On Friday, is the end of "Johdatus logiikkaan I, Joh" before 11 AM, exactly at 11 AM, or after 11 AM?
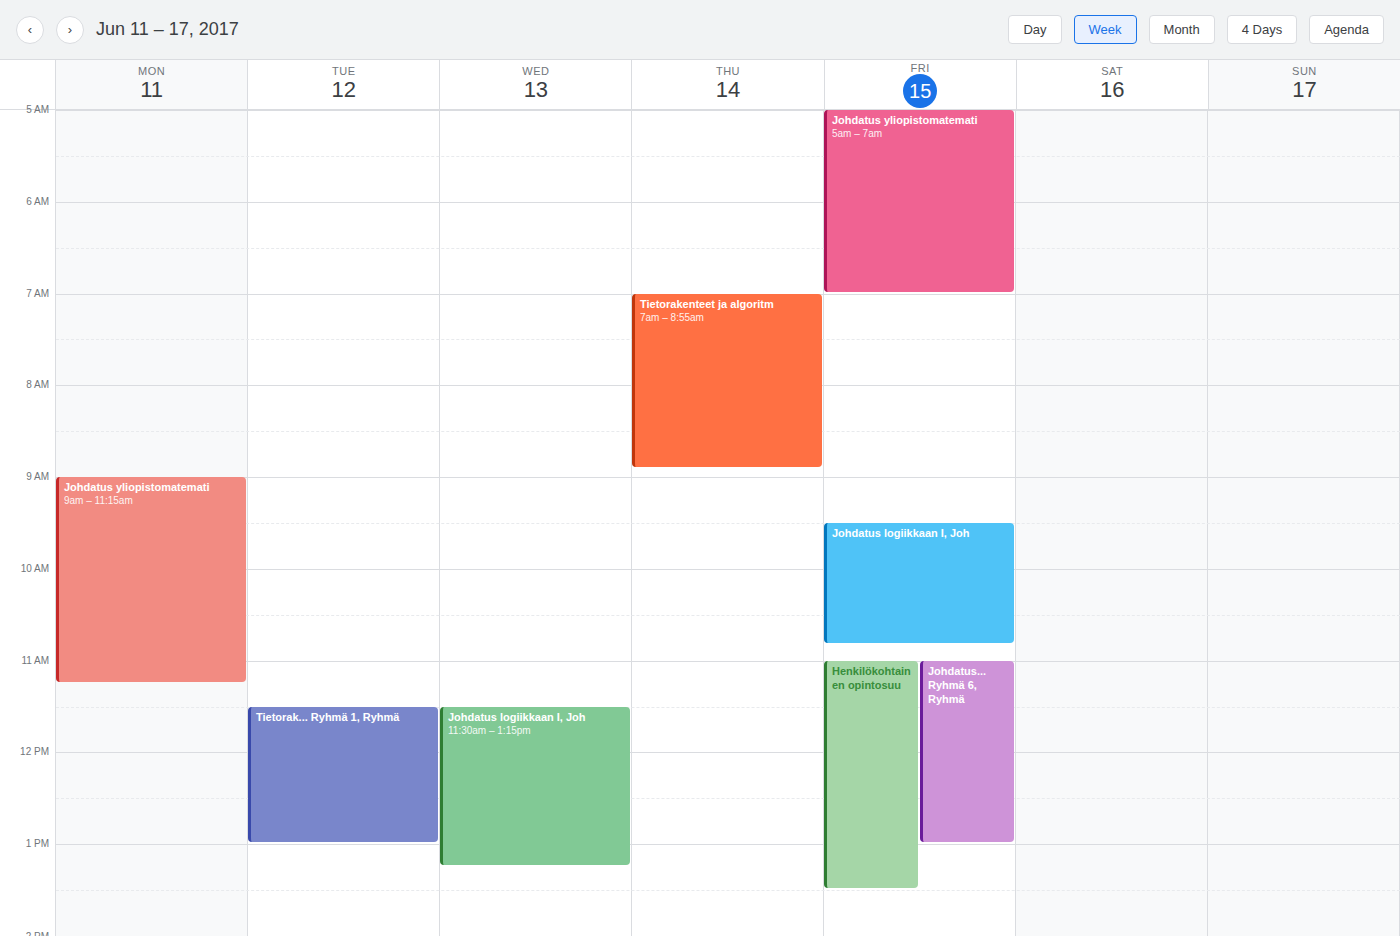
10:50 AM -- before 11 AM, 10 minutes above the 11 AM line.